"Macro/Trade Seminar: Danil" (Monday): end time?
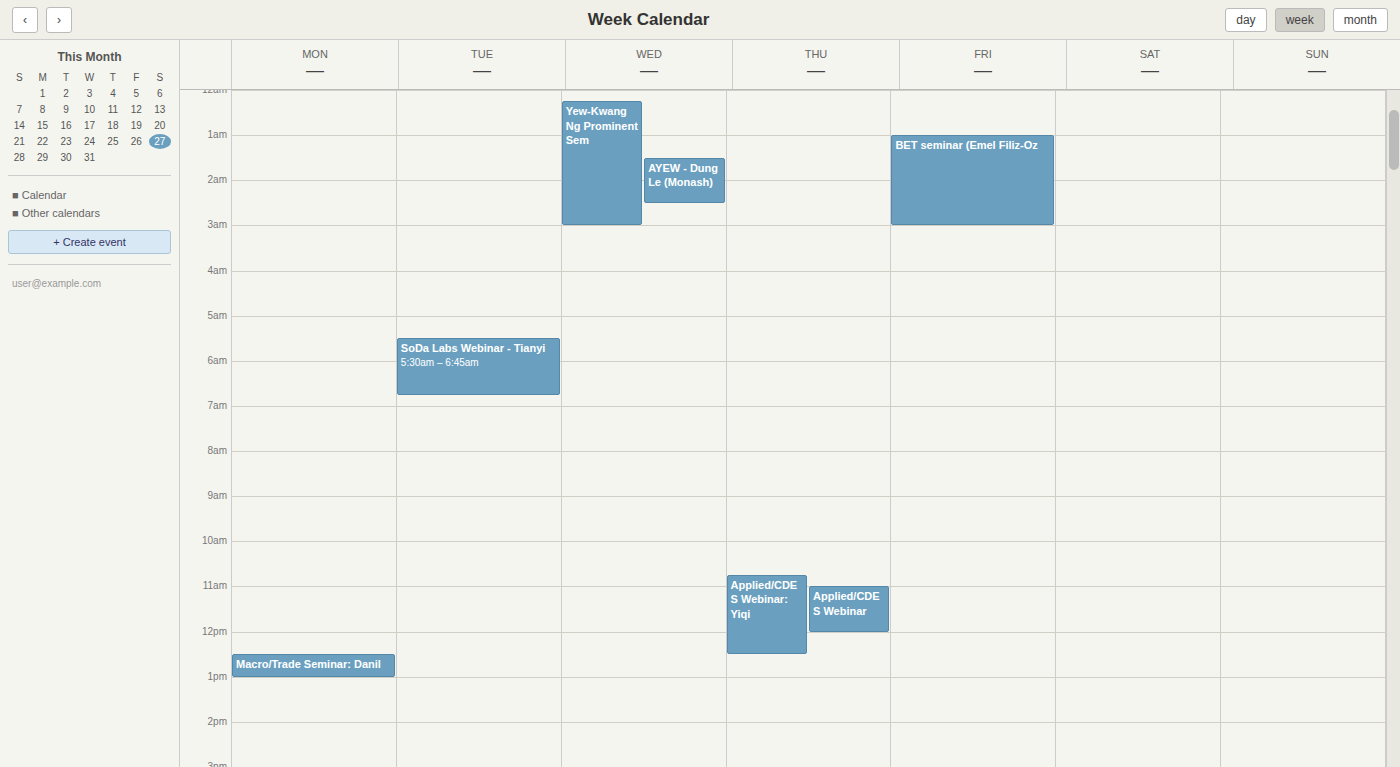
1:00 PM